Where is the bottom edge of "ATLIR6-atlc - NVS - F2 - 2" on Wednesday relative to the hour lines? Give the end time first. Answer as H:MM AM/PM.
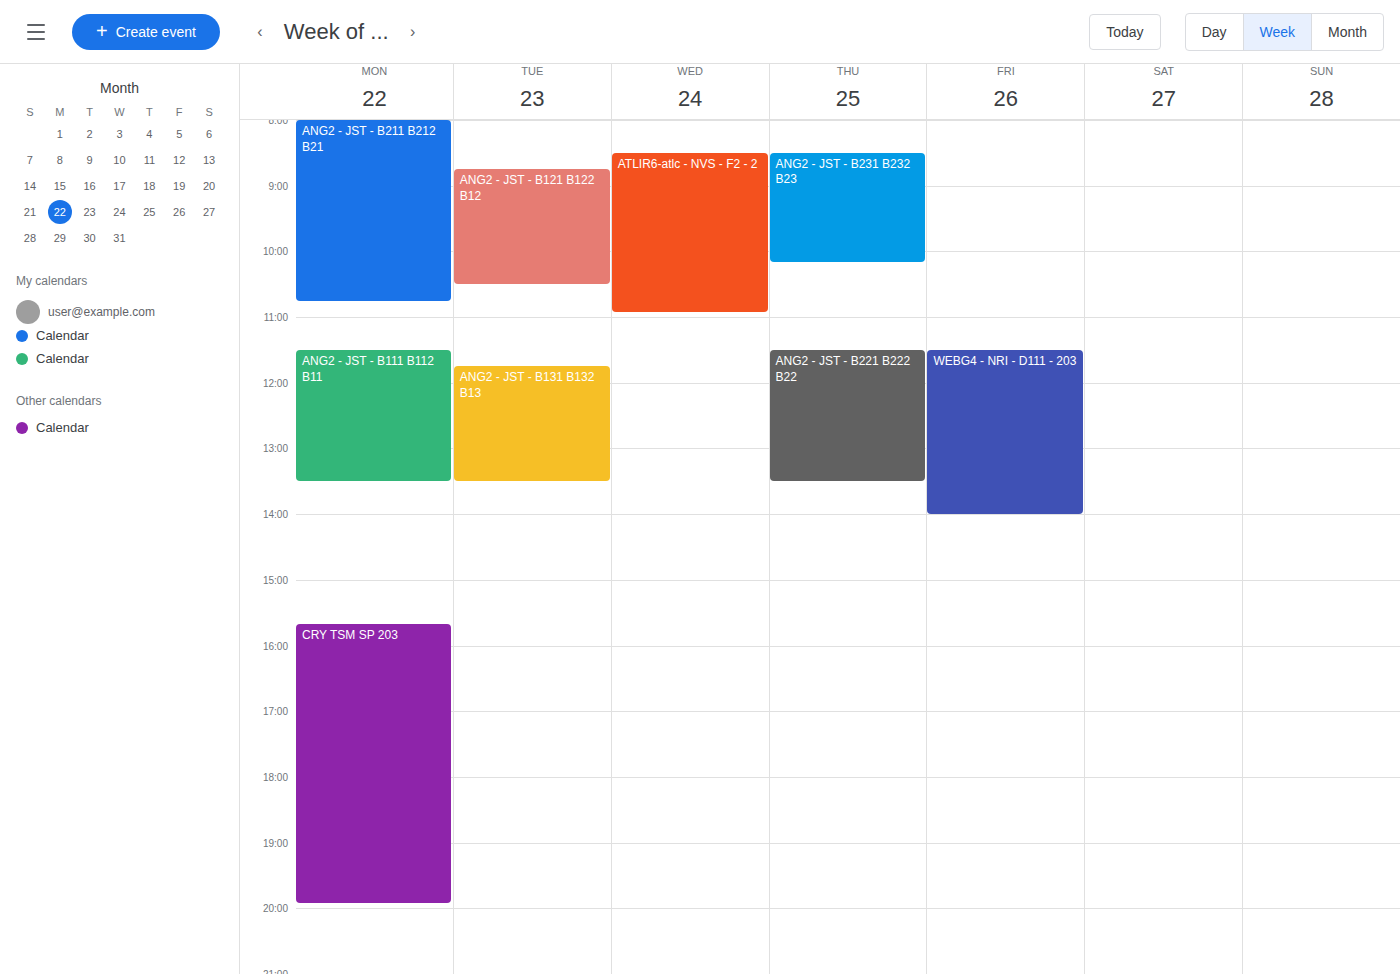
10:55 AM -- neither: 55 minutes below the 10 AM line and 5 minutes above the 11 AM line.